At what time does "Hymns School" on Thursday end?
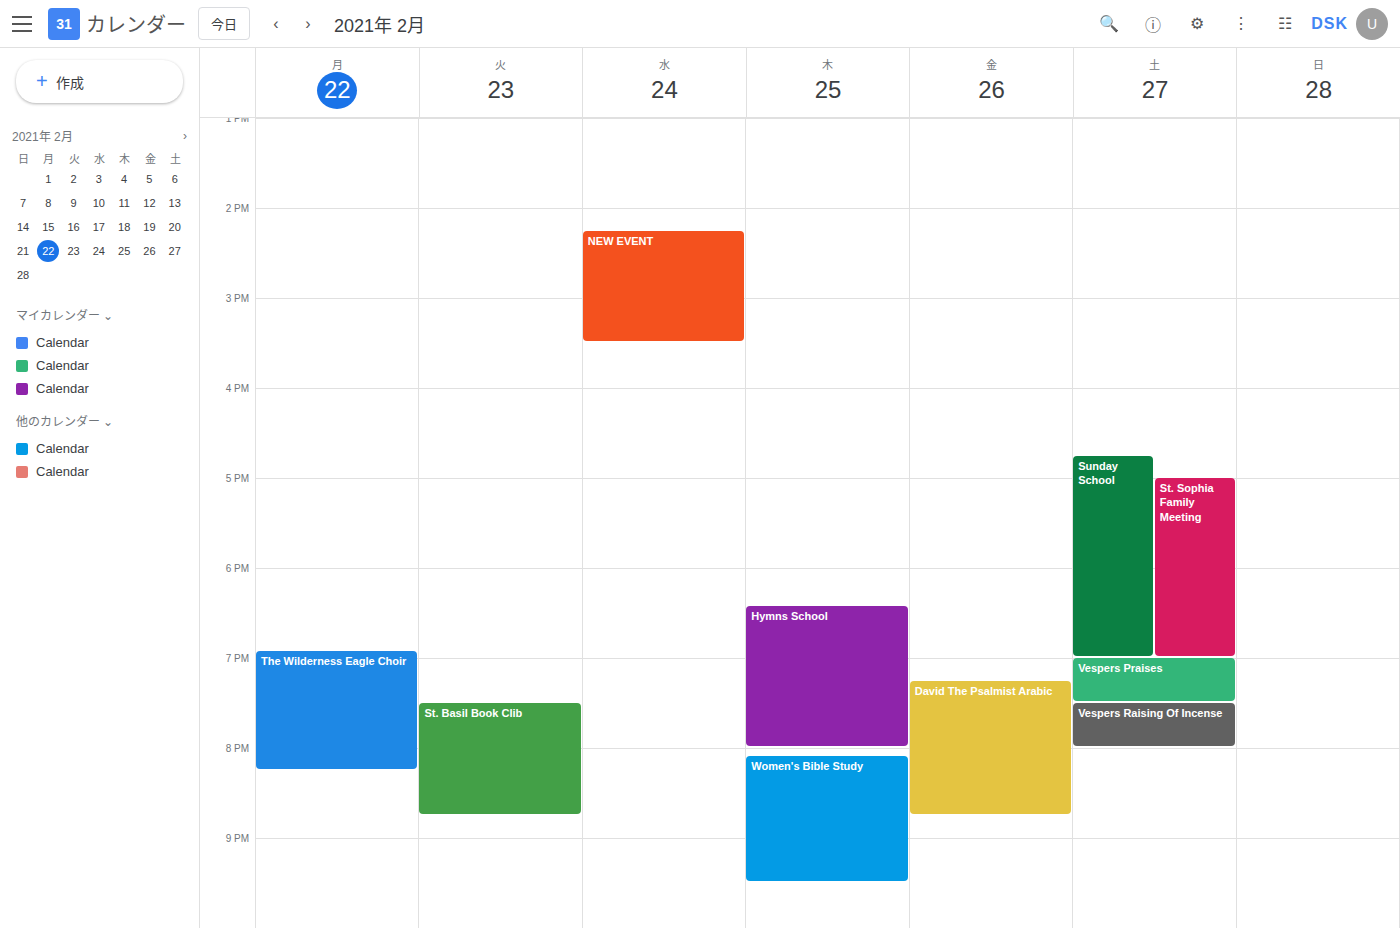
8:00 PM